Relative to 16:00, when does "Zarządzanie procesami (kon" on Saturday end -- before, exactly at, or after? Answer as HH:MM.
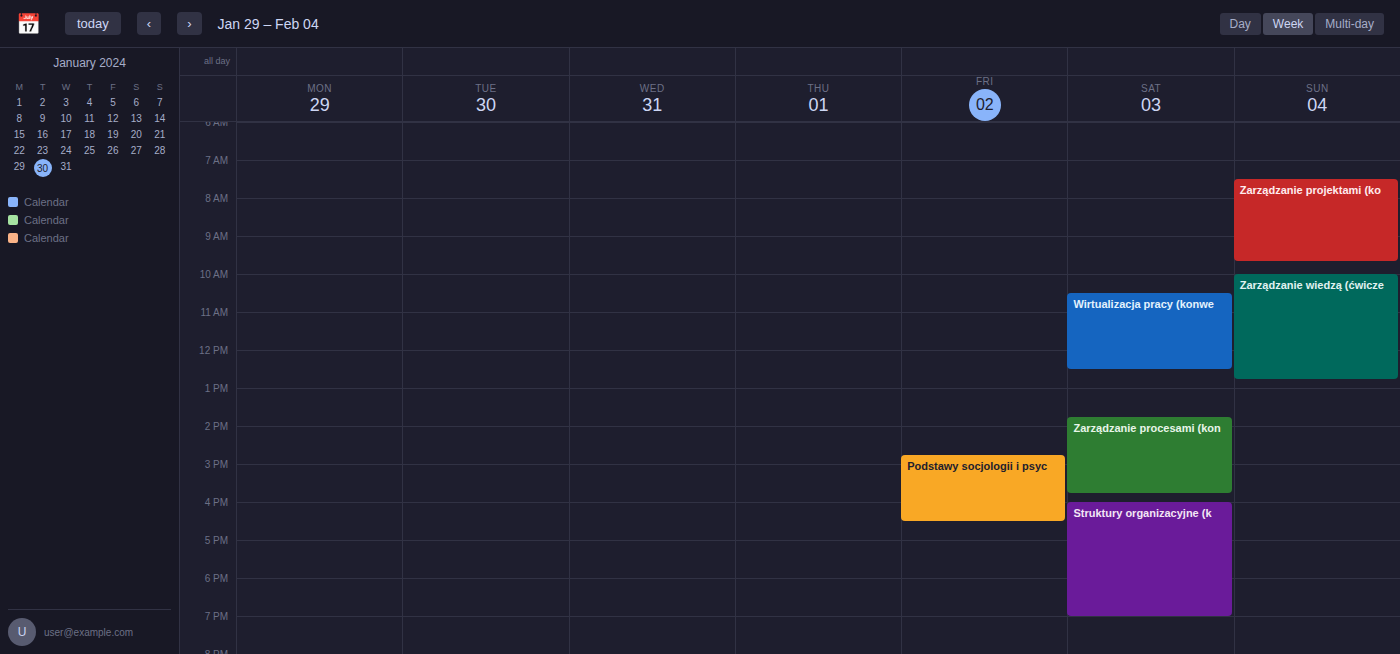
15:45 -- before 16:00, 15 minutes above the 16:00 line.